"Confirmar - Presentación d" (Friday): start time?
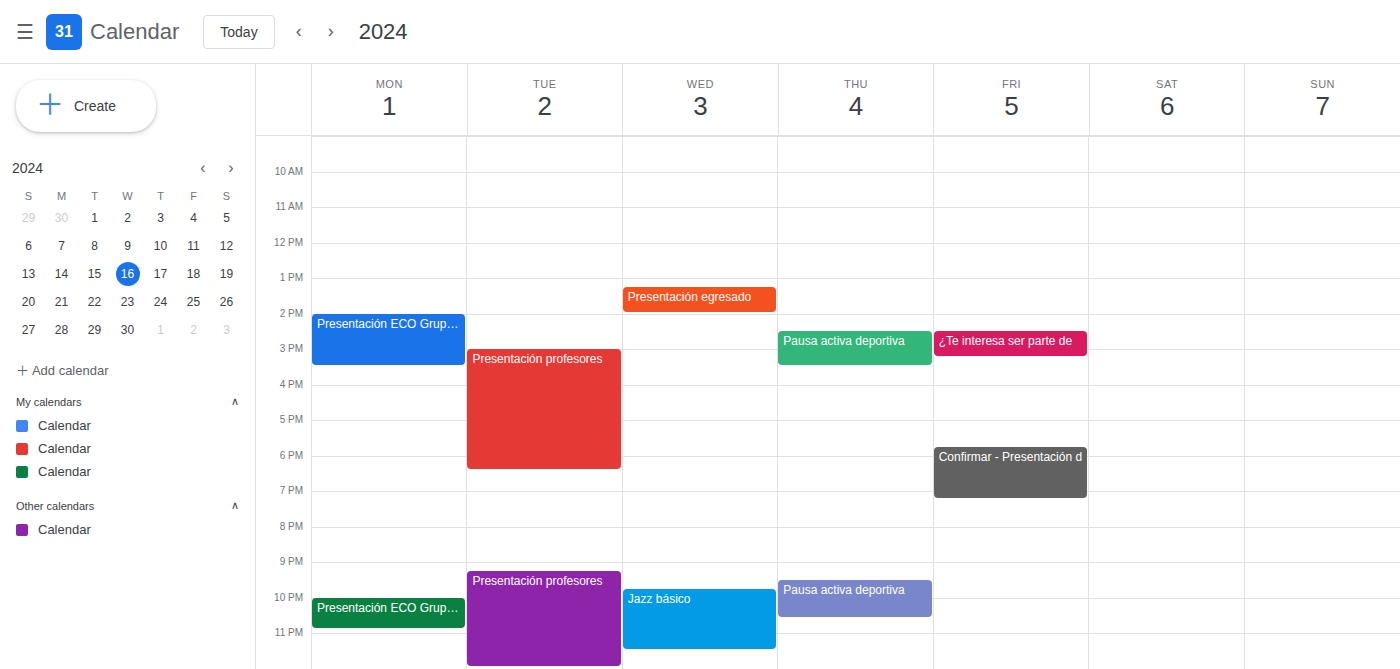
5:45 PM